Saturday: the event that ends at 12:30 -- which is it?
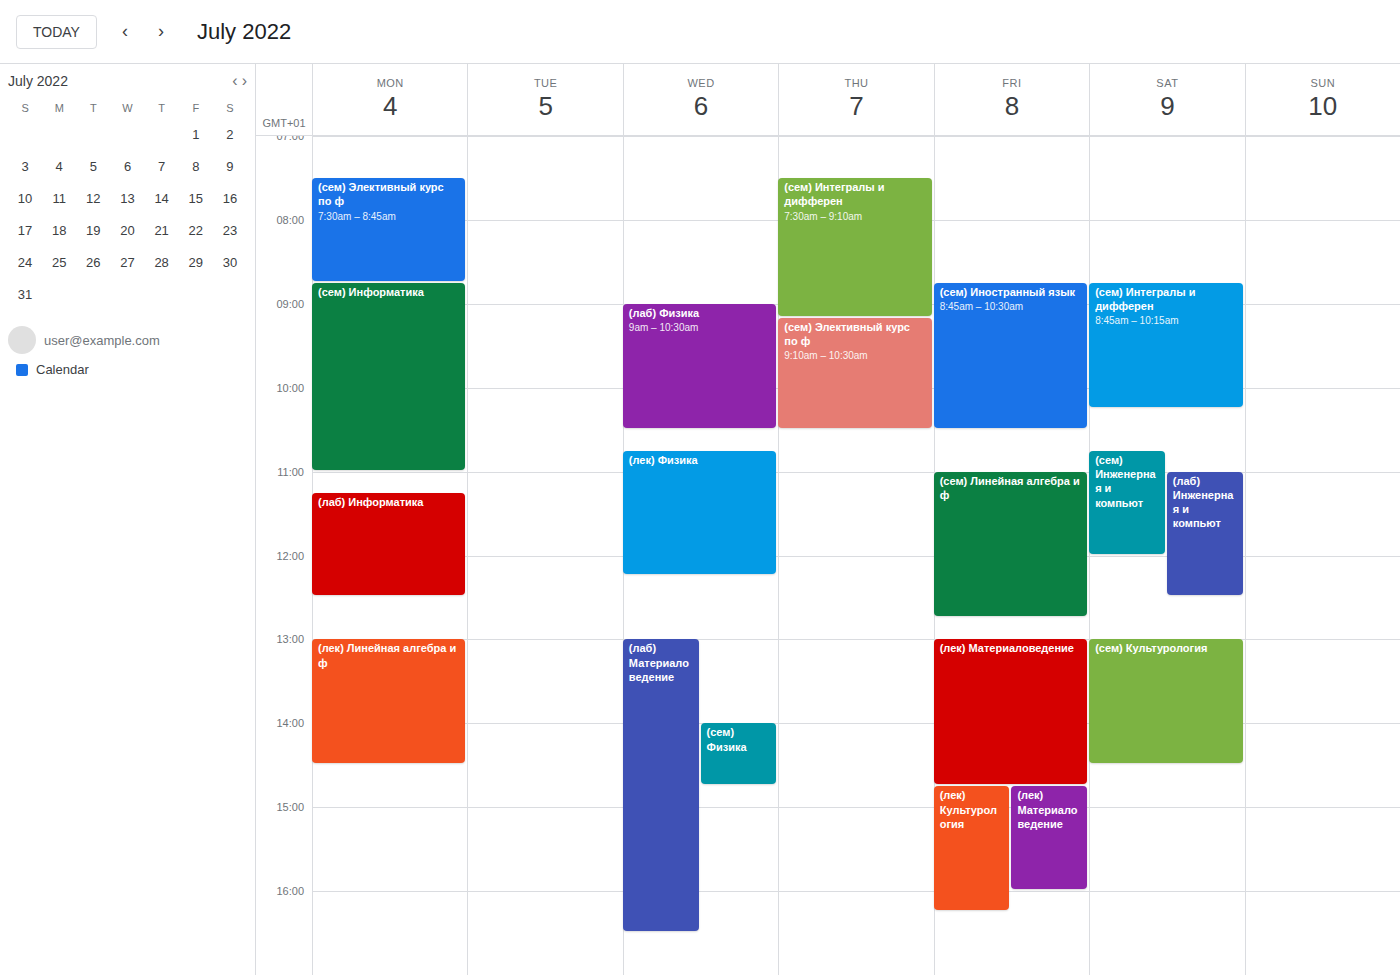
"(лаб) Инженерная и компьют"